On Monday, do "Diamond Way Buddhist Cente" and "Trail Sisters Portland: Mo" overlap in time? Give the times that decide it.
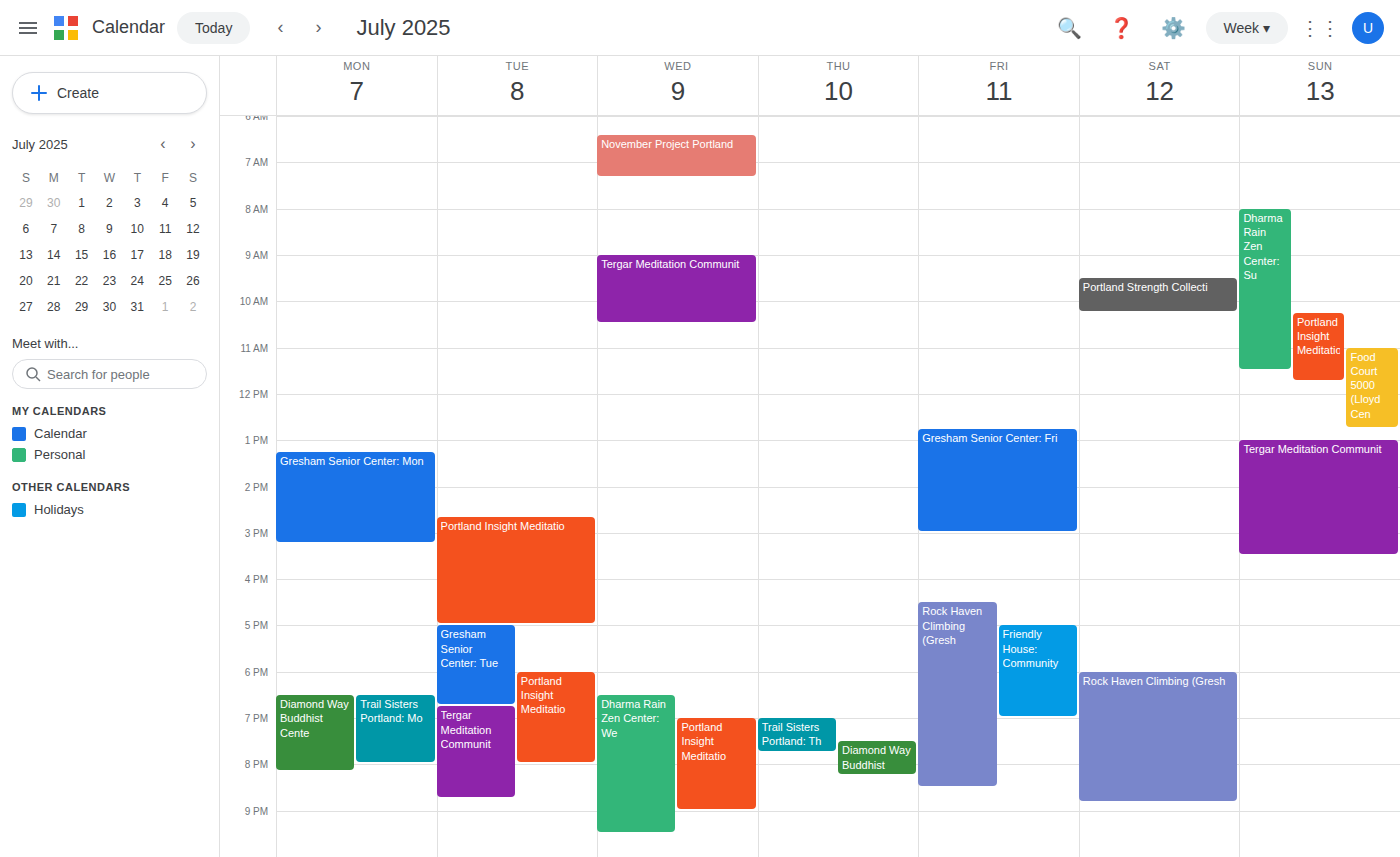
"Trail Sisters Portland: Mo" runs 6:30 PM to 8:00 PM, inside "Diamond Way Buddhist Cente" -- they overlap.